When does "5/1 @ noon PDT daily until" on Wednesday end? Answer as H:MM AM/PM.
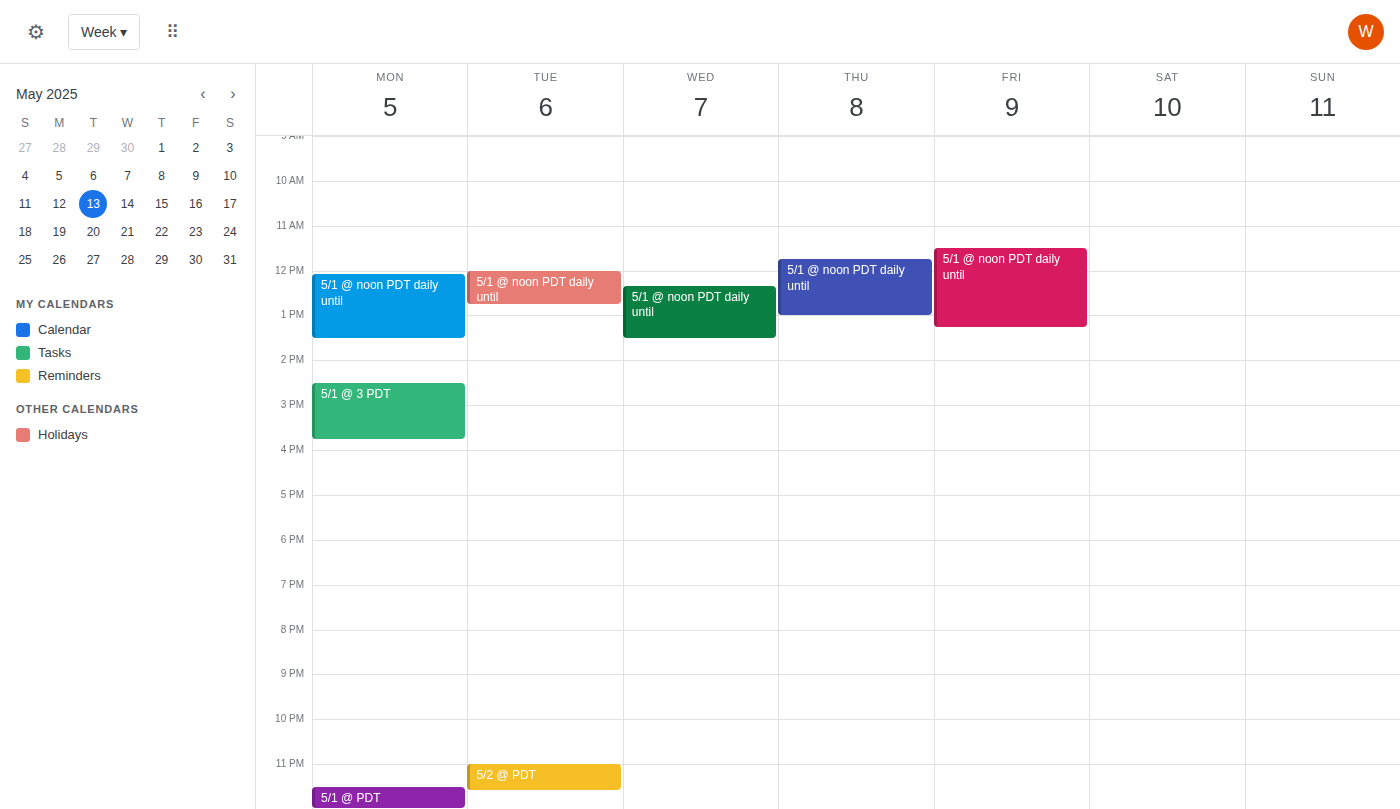
1:30 PM